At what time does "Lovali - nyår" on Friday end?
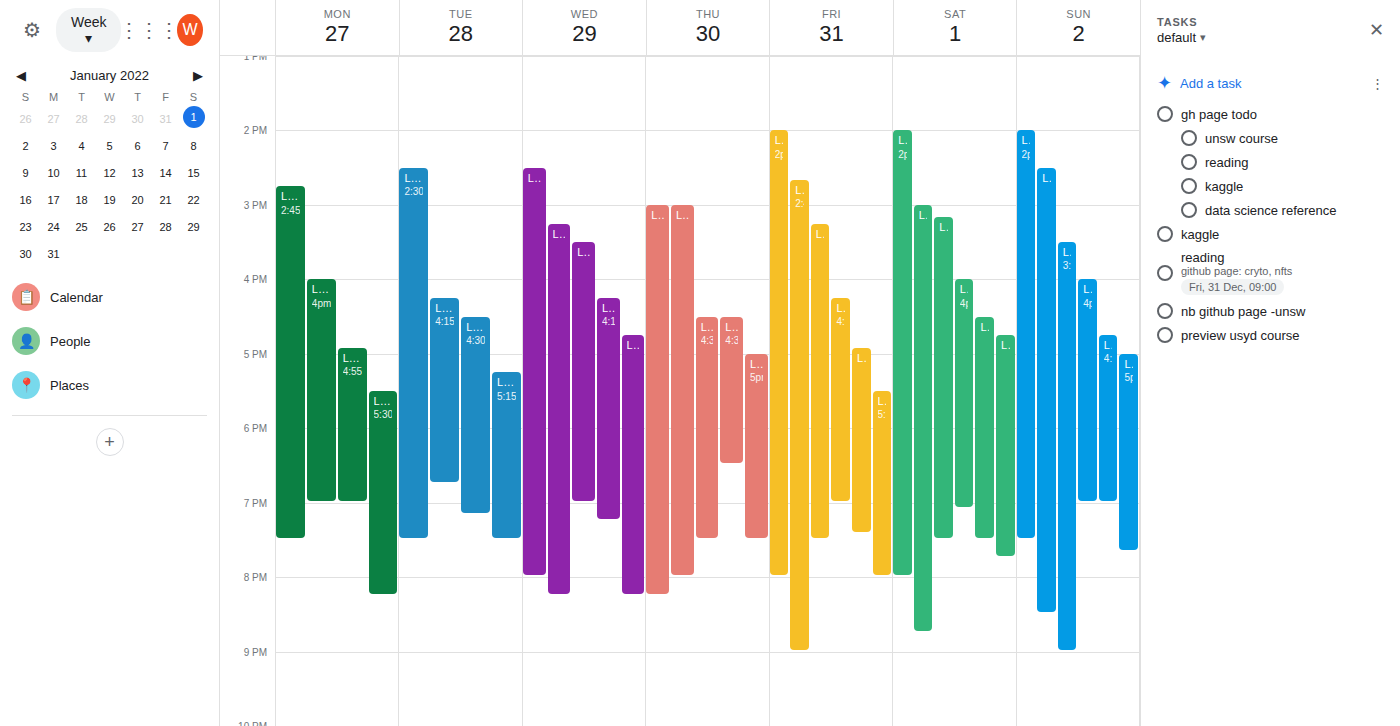
7:30 PM